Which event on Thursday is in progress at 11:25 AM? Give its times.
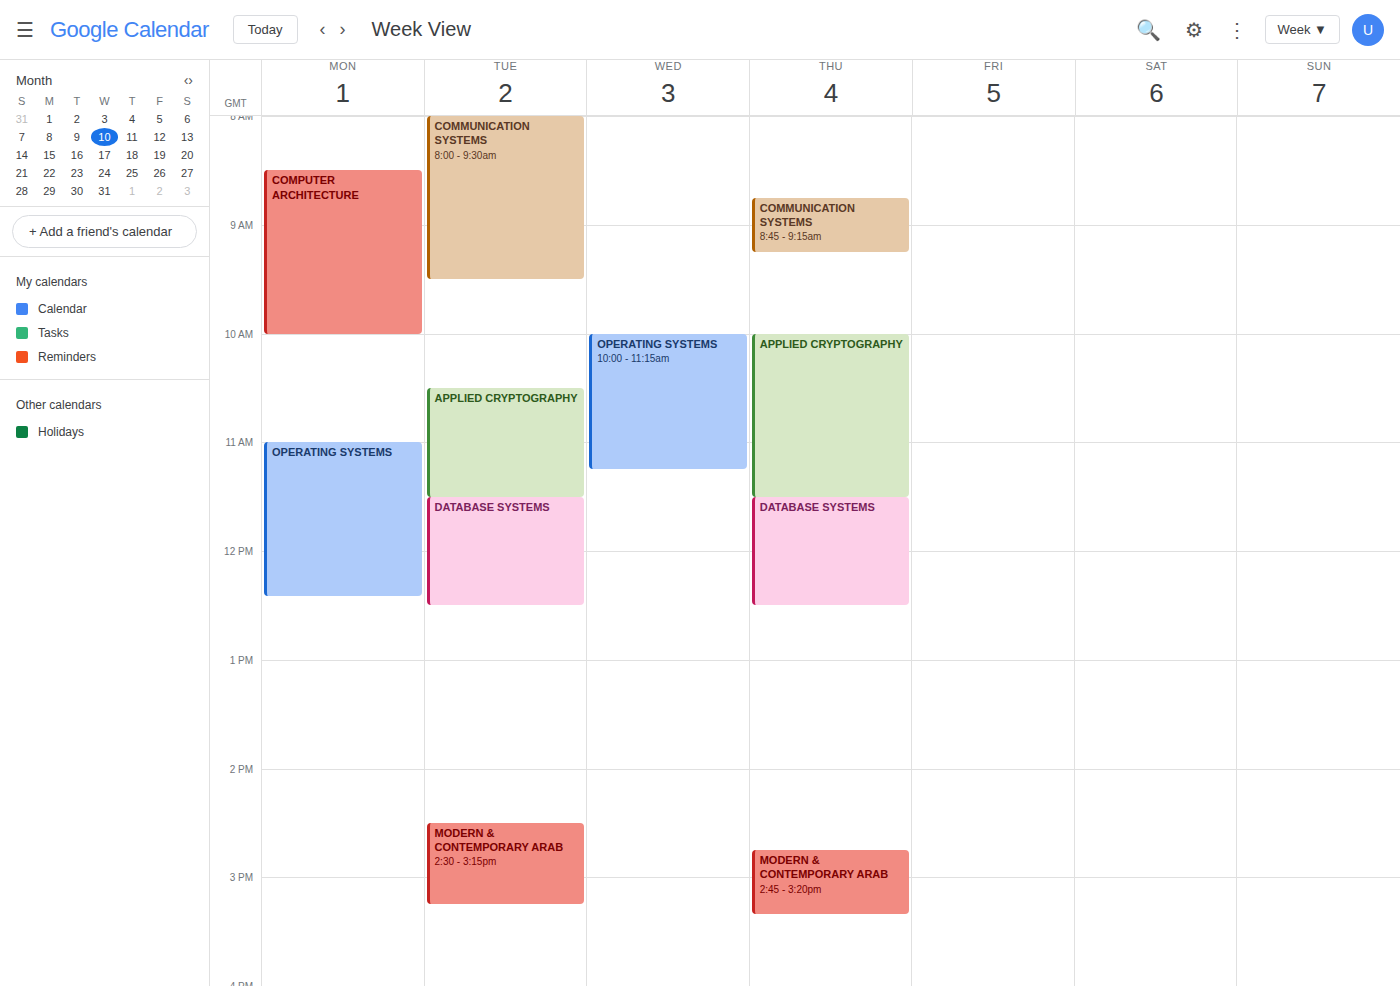
"APPLIED CRYPTOGRAPHY", 10:00 AM to 11:30 AM